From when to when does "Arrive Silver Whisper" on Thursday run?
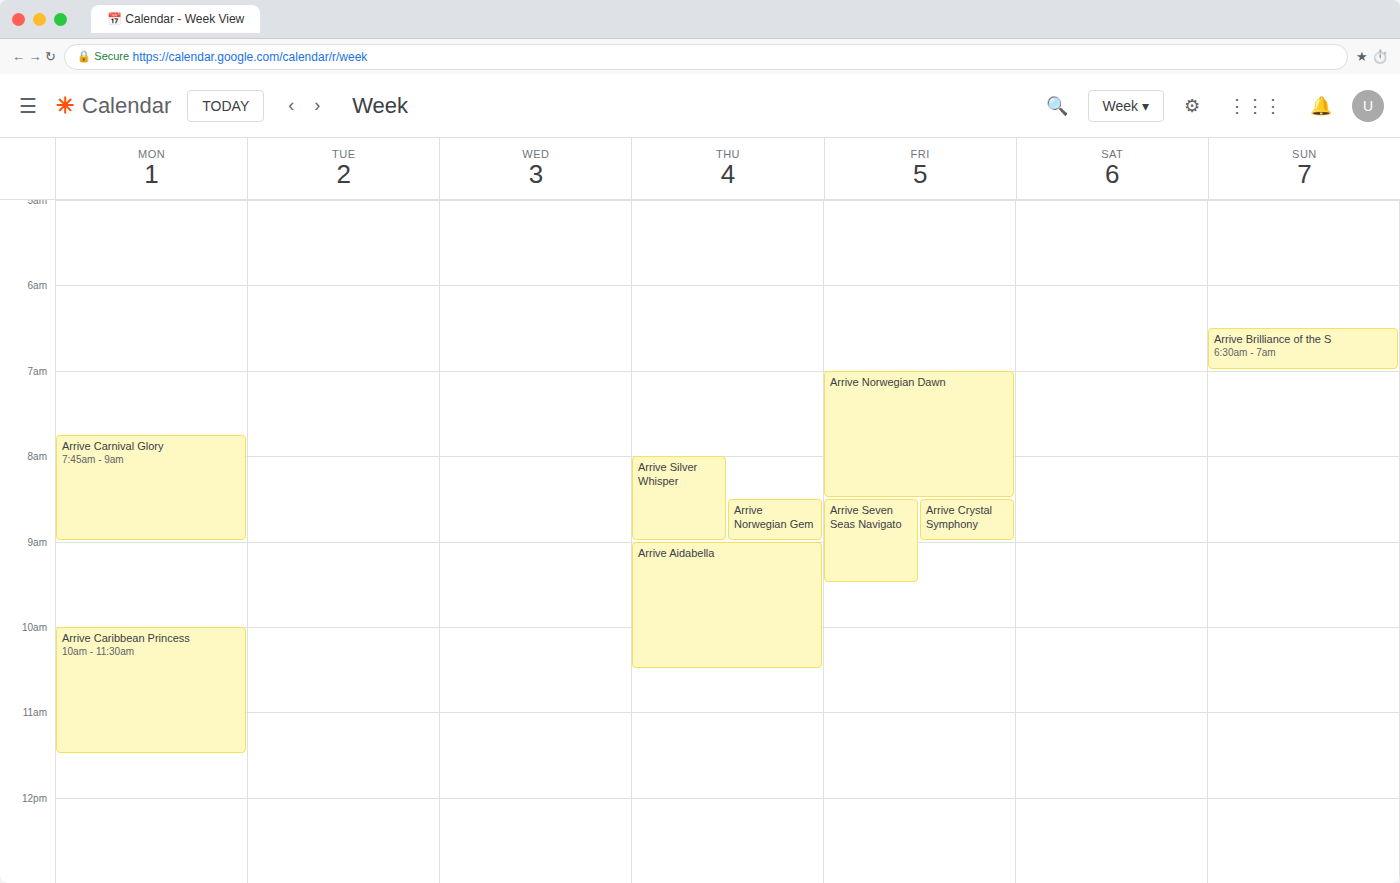
8:00 AM to 9:00 AM